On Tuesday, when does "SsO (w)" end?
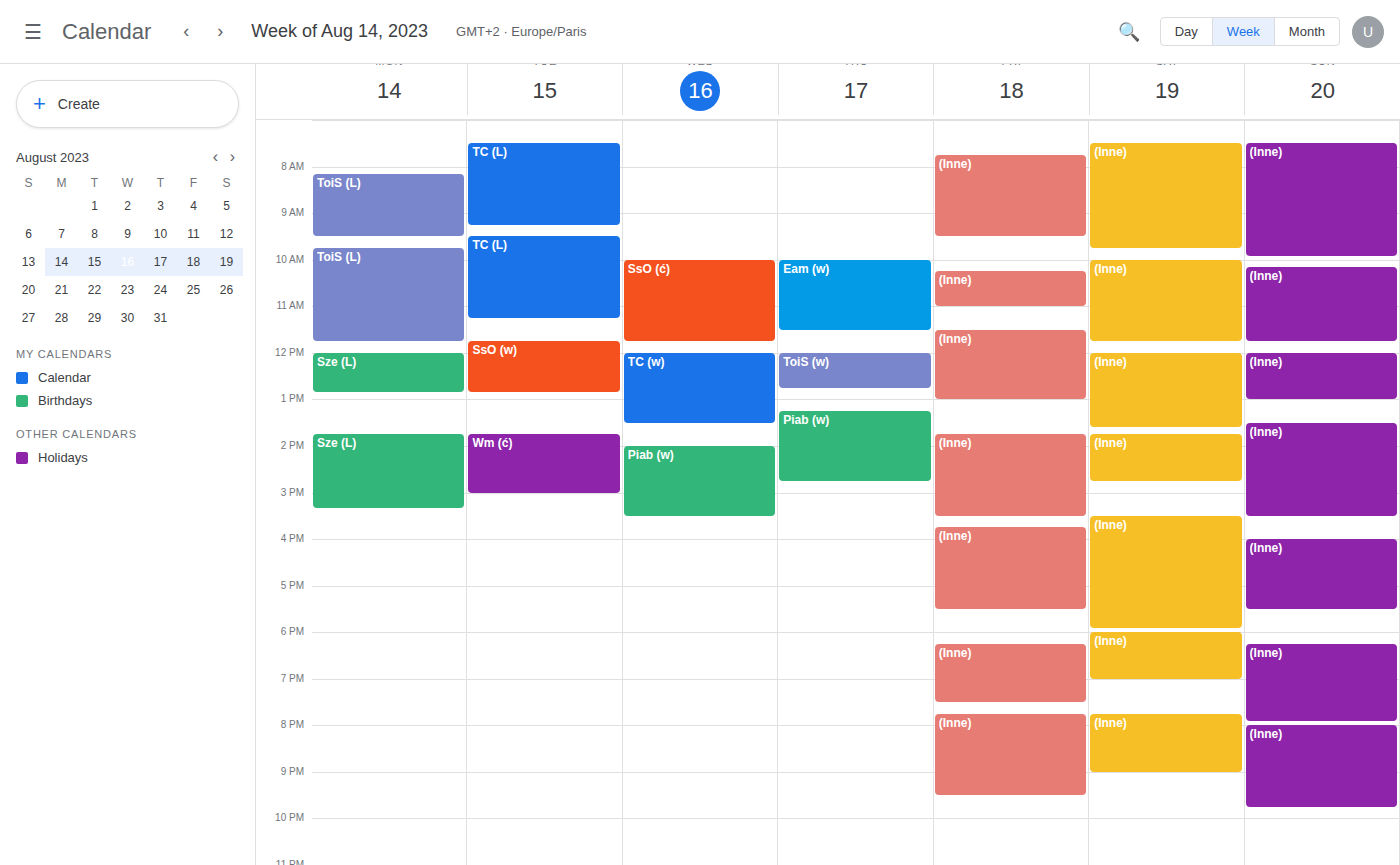
12:50 PM